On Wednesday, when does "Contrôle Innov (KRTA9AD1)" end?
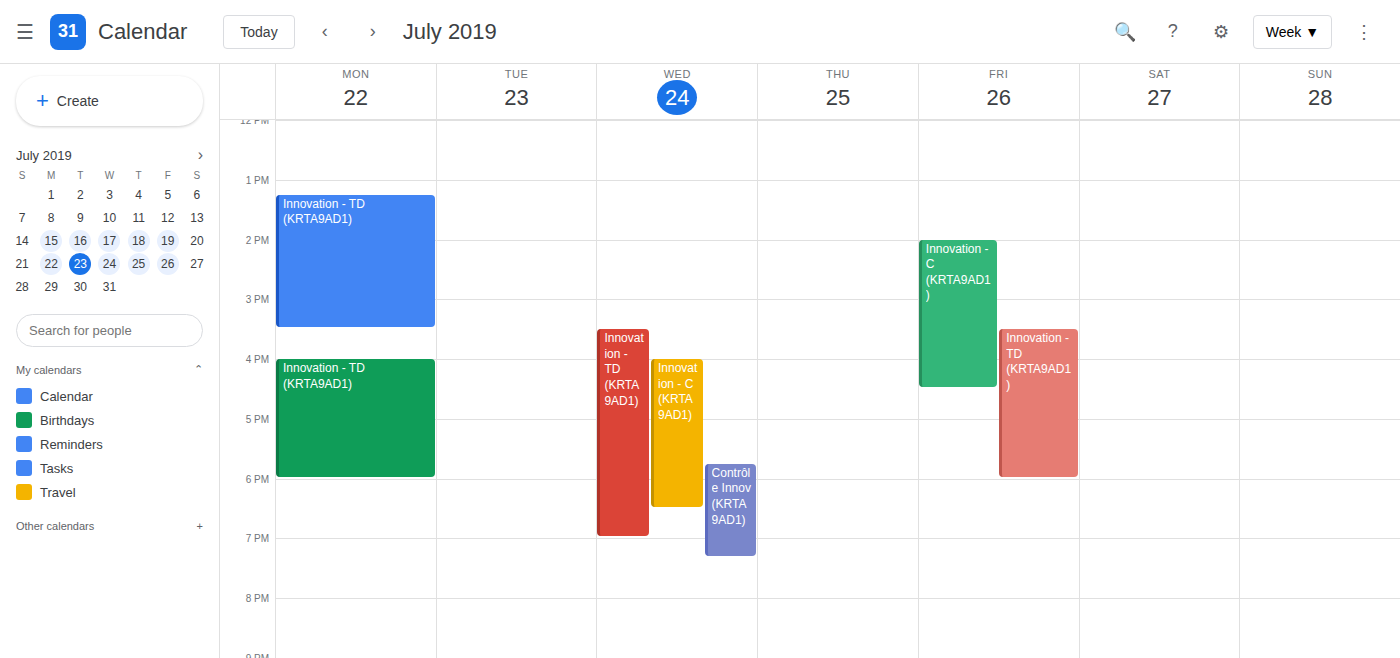
7:20 PM